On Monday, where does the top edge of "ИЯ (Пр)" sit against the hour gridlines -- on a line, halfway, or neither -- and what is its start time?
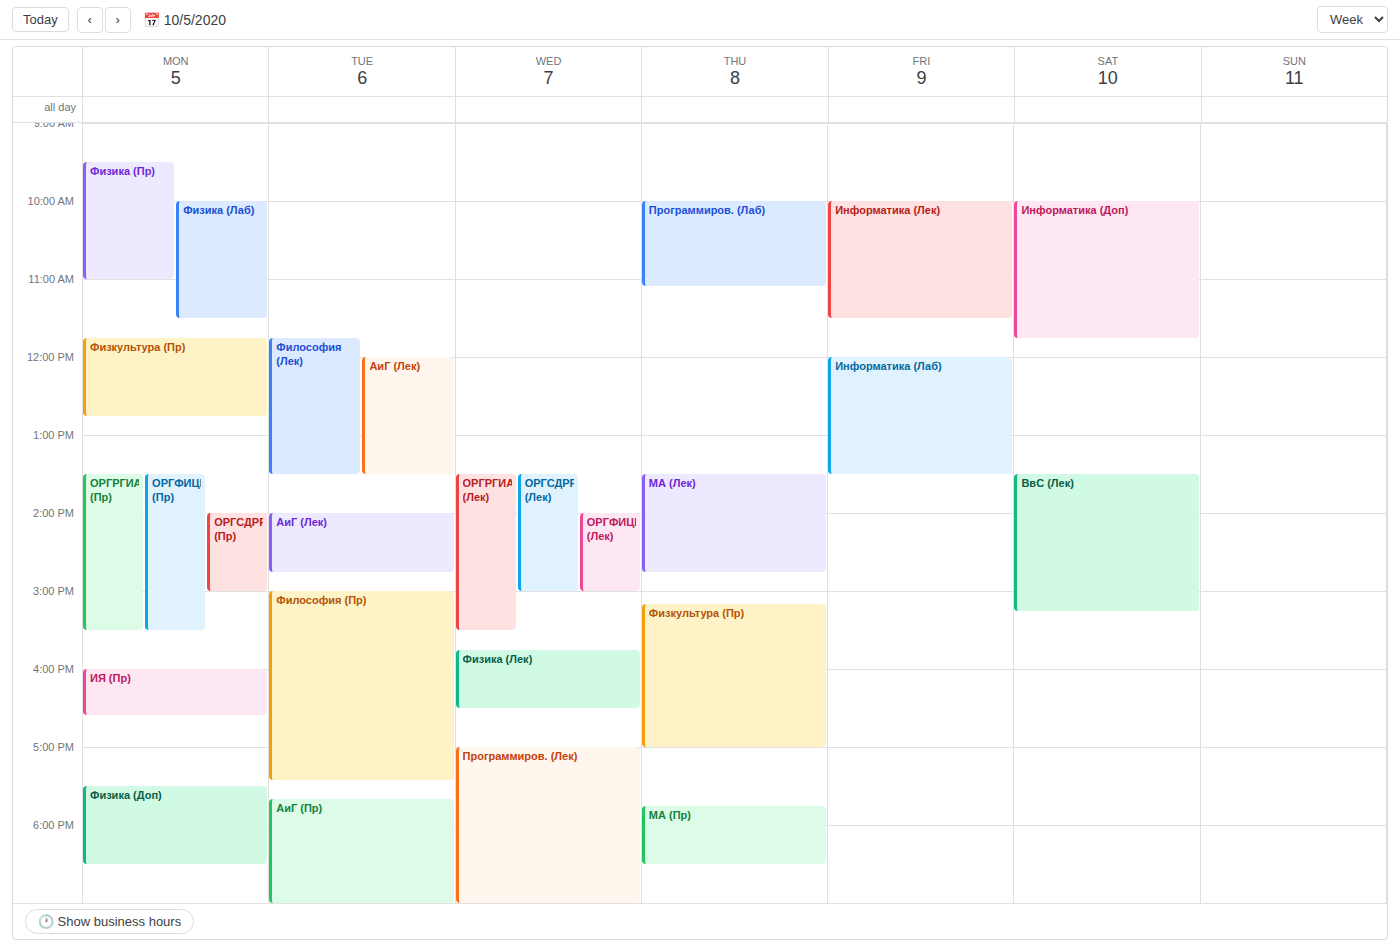
4:00 PM -- exactly on the 4 PM line.